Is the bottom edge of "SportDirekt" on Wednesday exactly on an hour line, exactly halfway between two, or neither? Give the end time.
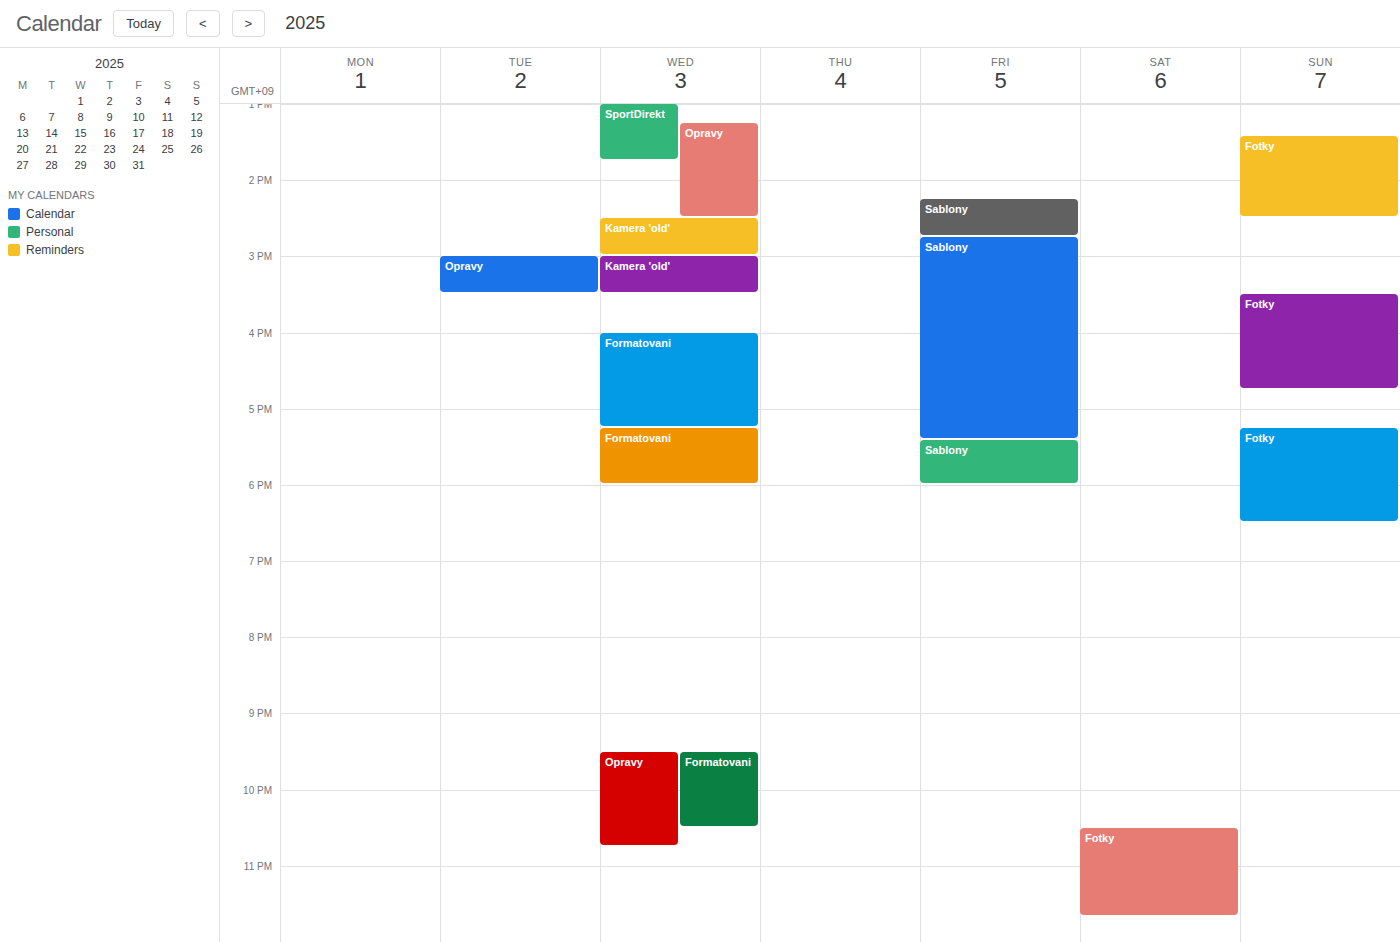
1:45 PM -- neither: three quarters of the way from the 1 PM line to the 2 PM line.